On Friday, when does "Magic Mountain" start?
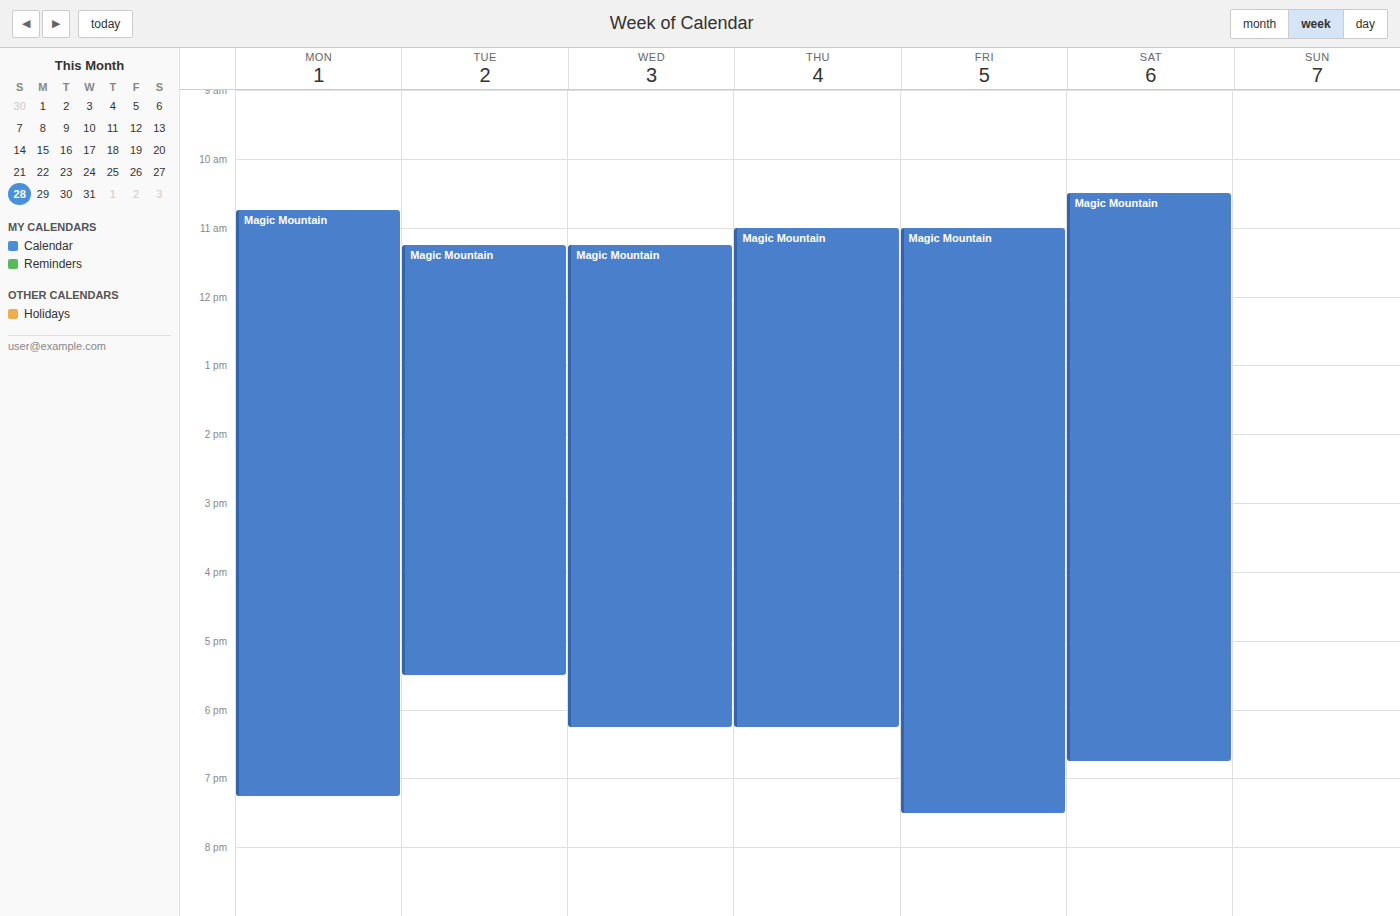
11:00 AM